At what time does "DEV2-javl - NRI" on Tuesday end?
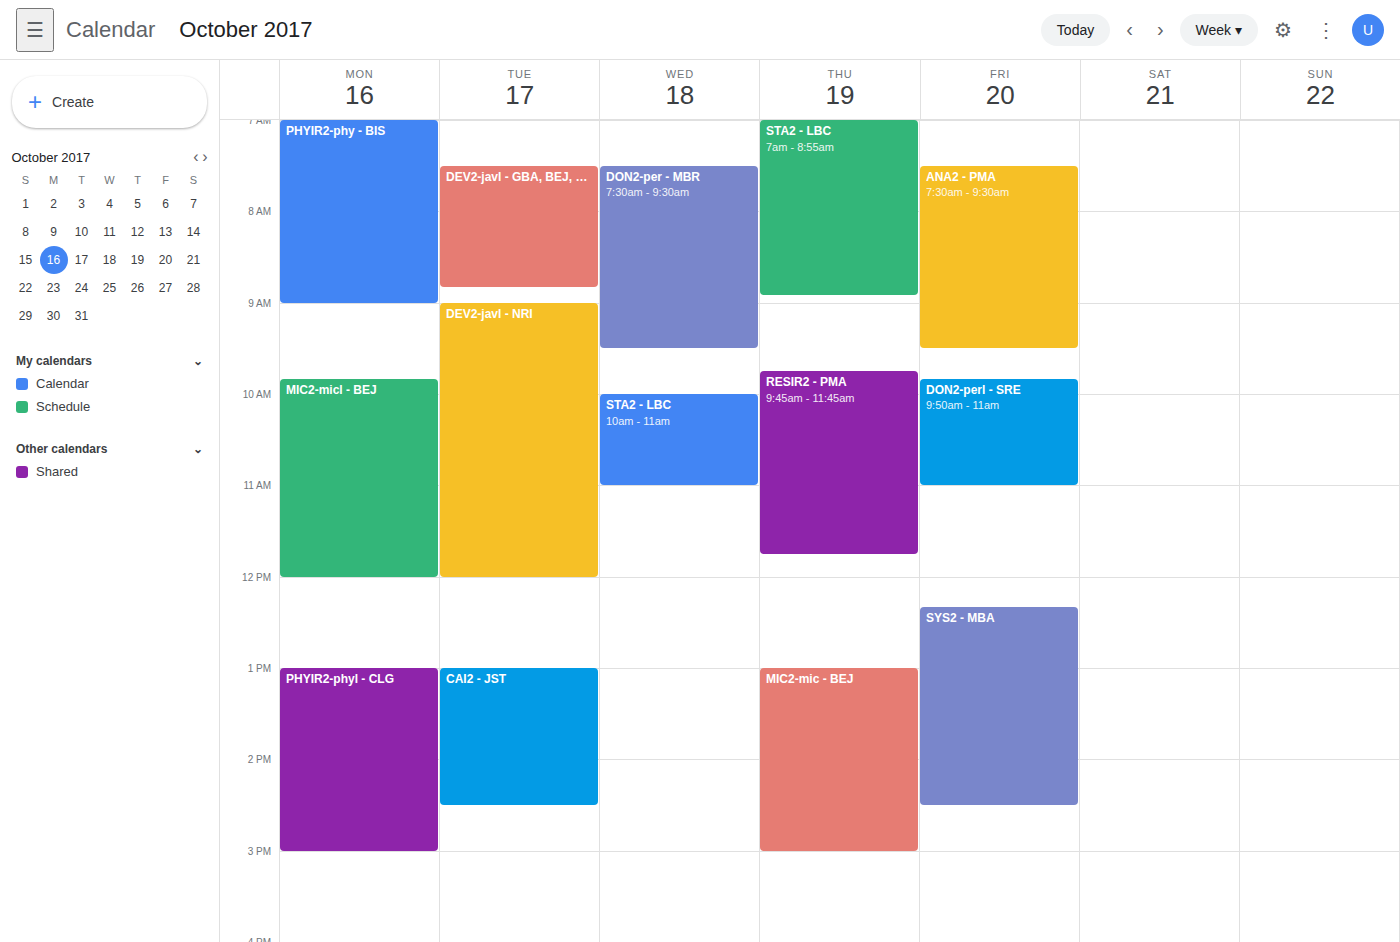
12:00 PM